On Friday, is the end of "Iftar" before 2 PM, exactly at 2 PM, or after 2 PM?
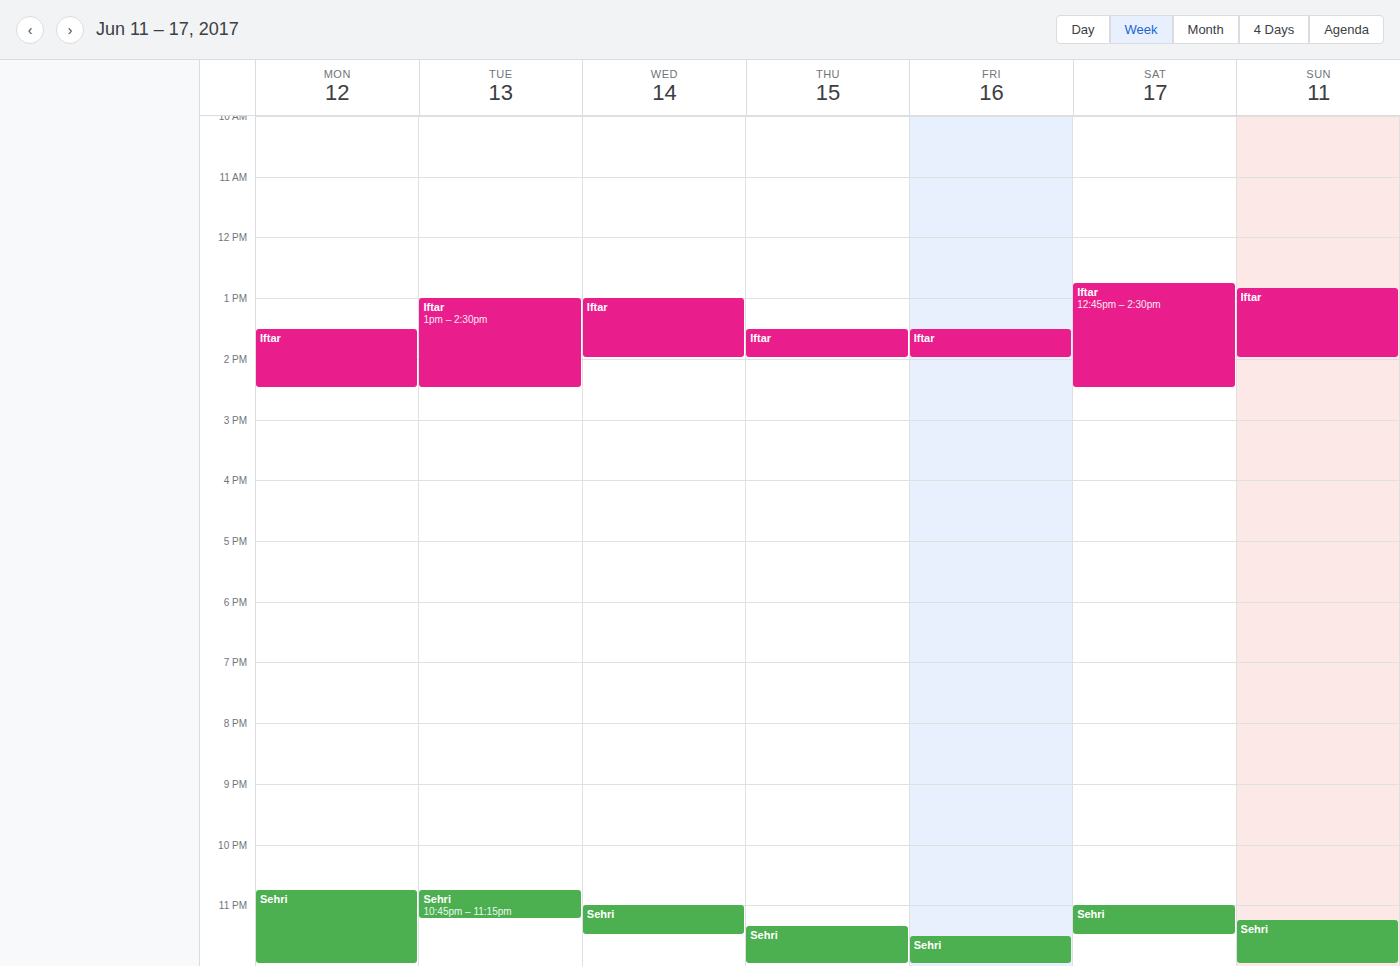
2:00 PM -- exactly at 2 PM, on the 2 PM line.